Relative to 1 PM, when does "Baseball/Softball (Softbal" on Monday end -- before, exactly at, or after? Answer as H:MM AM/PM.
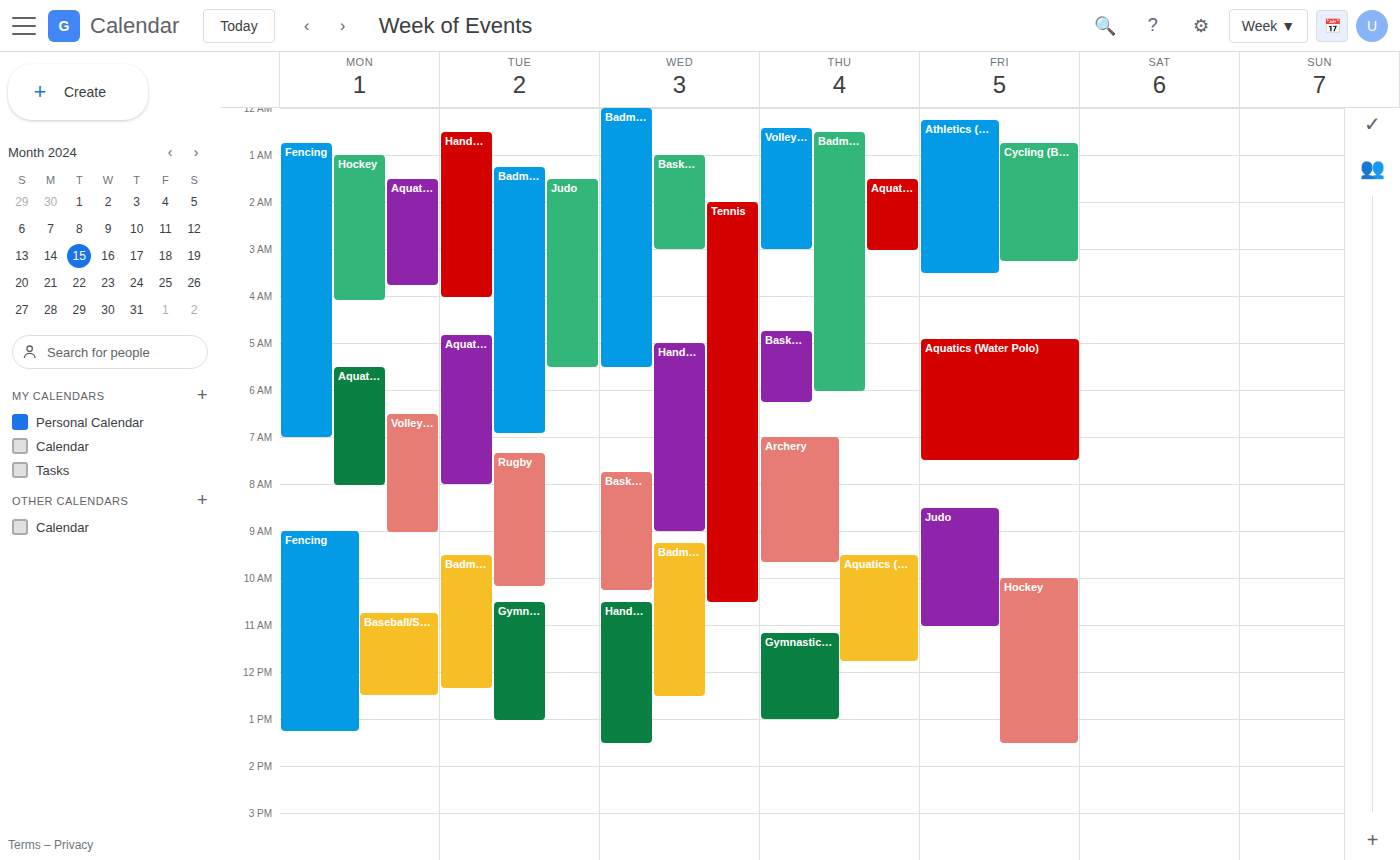
12:30 PM -- before 1 PM, 30 minutes above the 1 PM line.